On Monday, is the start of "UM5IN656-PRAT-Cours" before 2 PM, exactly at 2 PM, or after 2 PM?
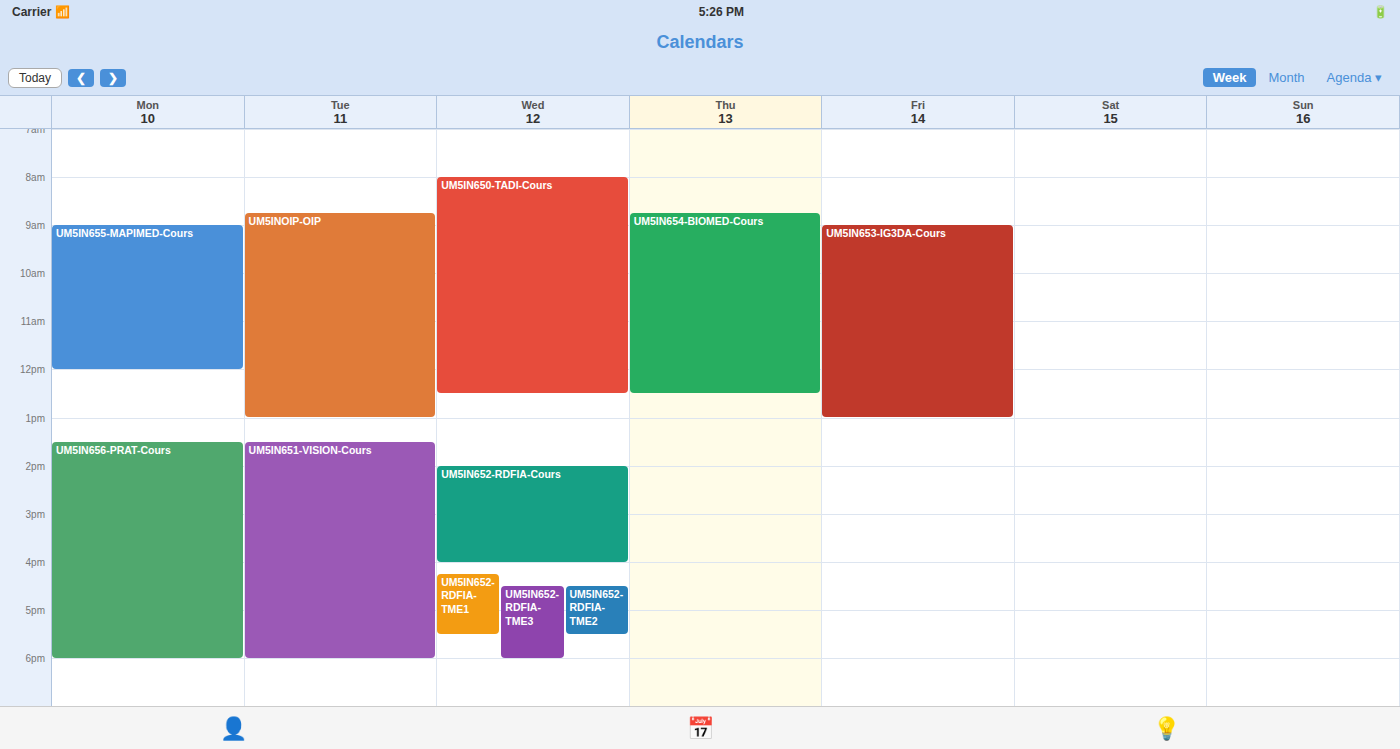
1:30 PM -- before 2 PM, 30 minutes above the 2 PM line.